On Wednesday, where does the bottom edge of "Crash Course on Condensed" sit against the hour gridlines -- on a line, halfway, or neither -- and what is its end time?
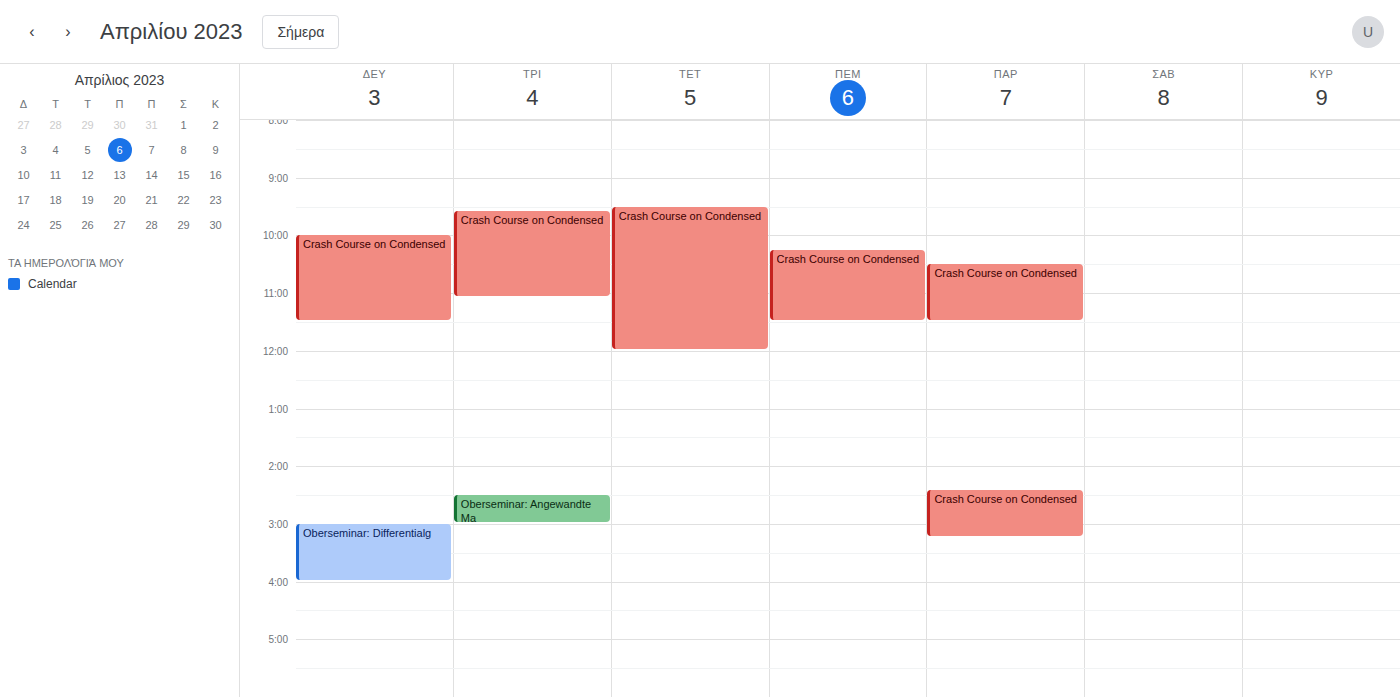
12:00 PM -- exactly on the 12 PM line.